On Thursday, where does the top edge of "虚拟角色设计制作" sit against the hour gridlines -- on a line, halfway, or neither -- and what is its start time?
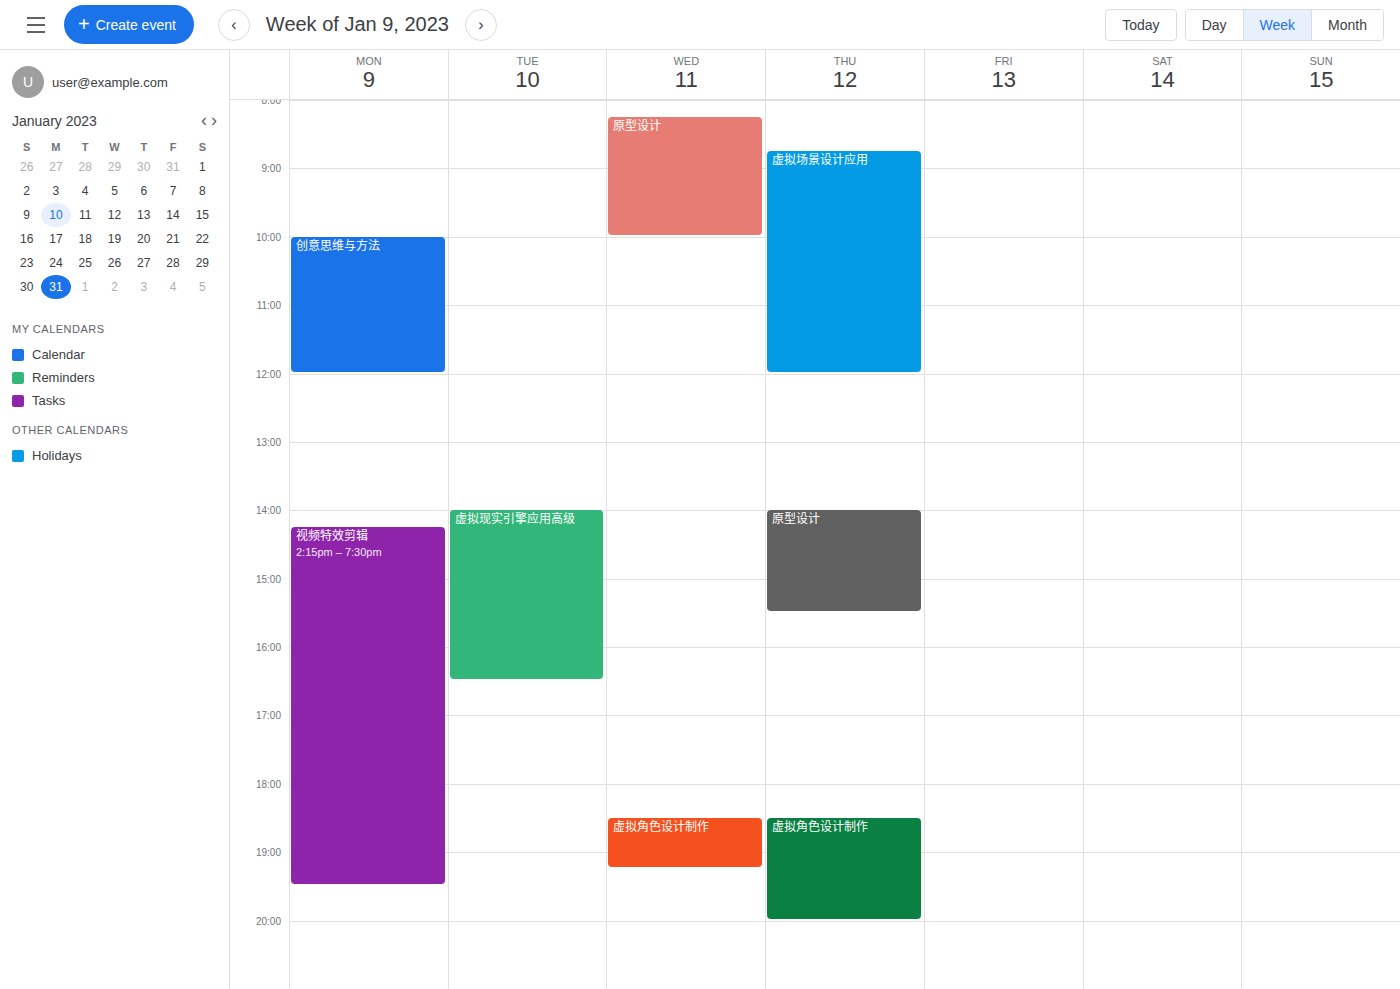
6:30 PM -- halfway between the 6 PM and 7 PM lines.